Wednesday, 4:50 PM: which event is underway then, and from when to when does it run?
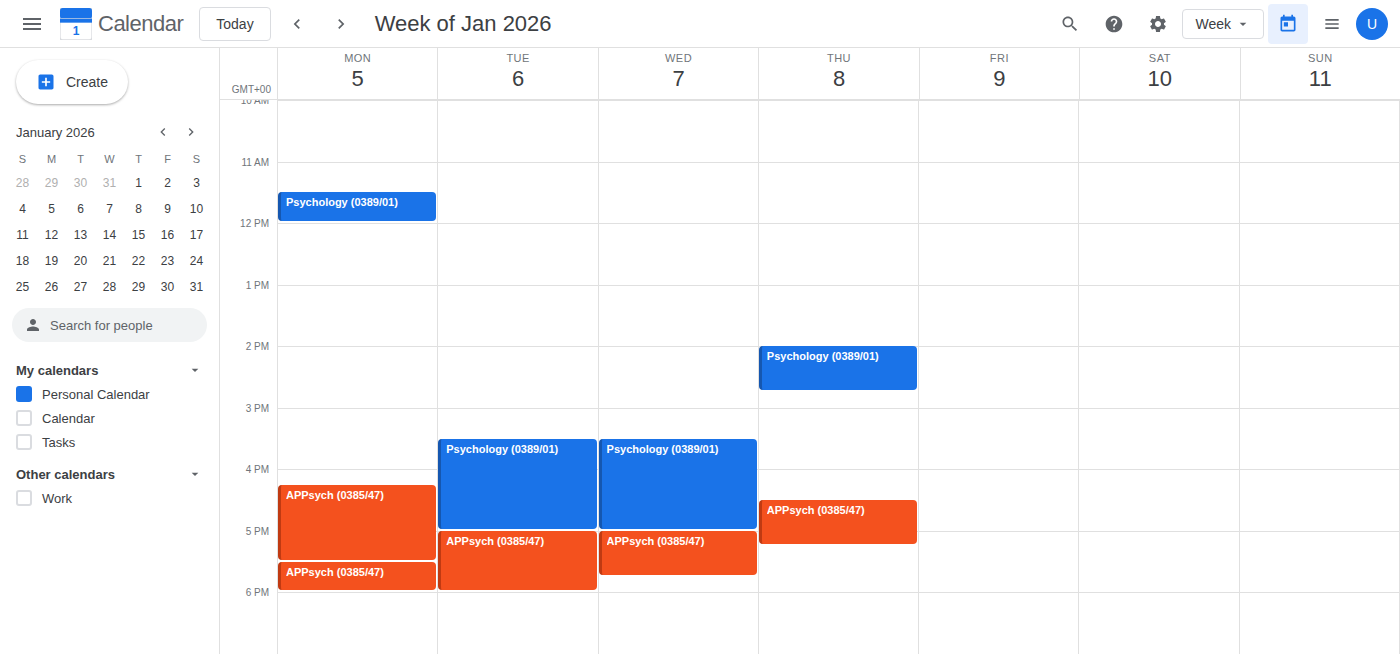
"Psychology (0389/01)", 3:30 PM to 5:00 PM